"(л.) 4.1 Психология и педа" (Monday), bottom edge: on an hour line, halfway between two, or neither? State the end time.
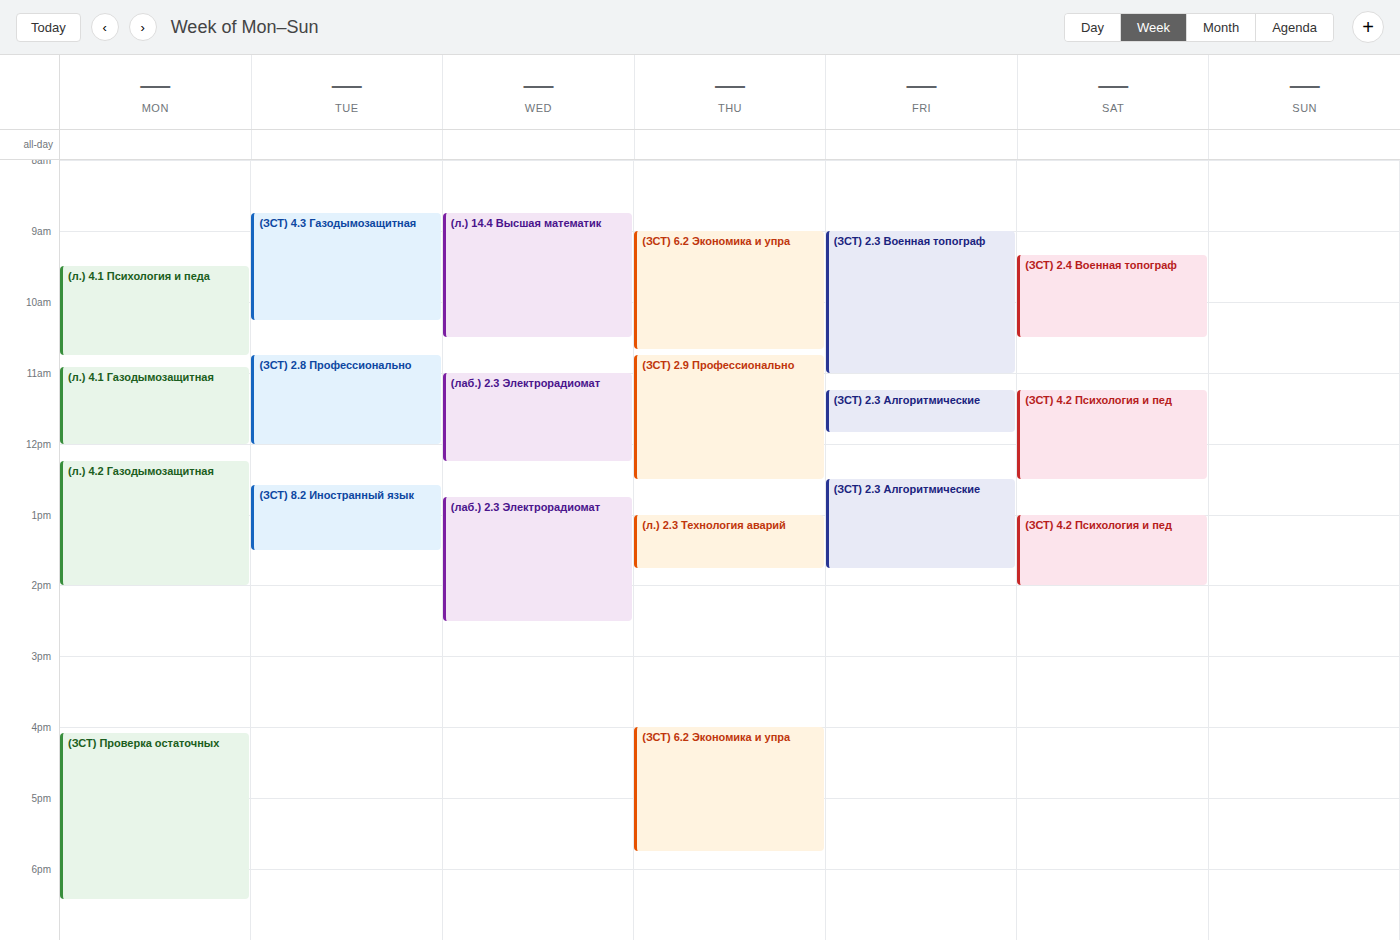
10:45 AM -- neither: three quarters of the way from the 10 AM line to the 11 AM line.